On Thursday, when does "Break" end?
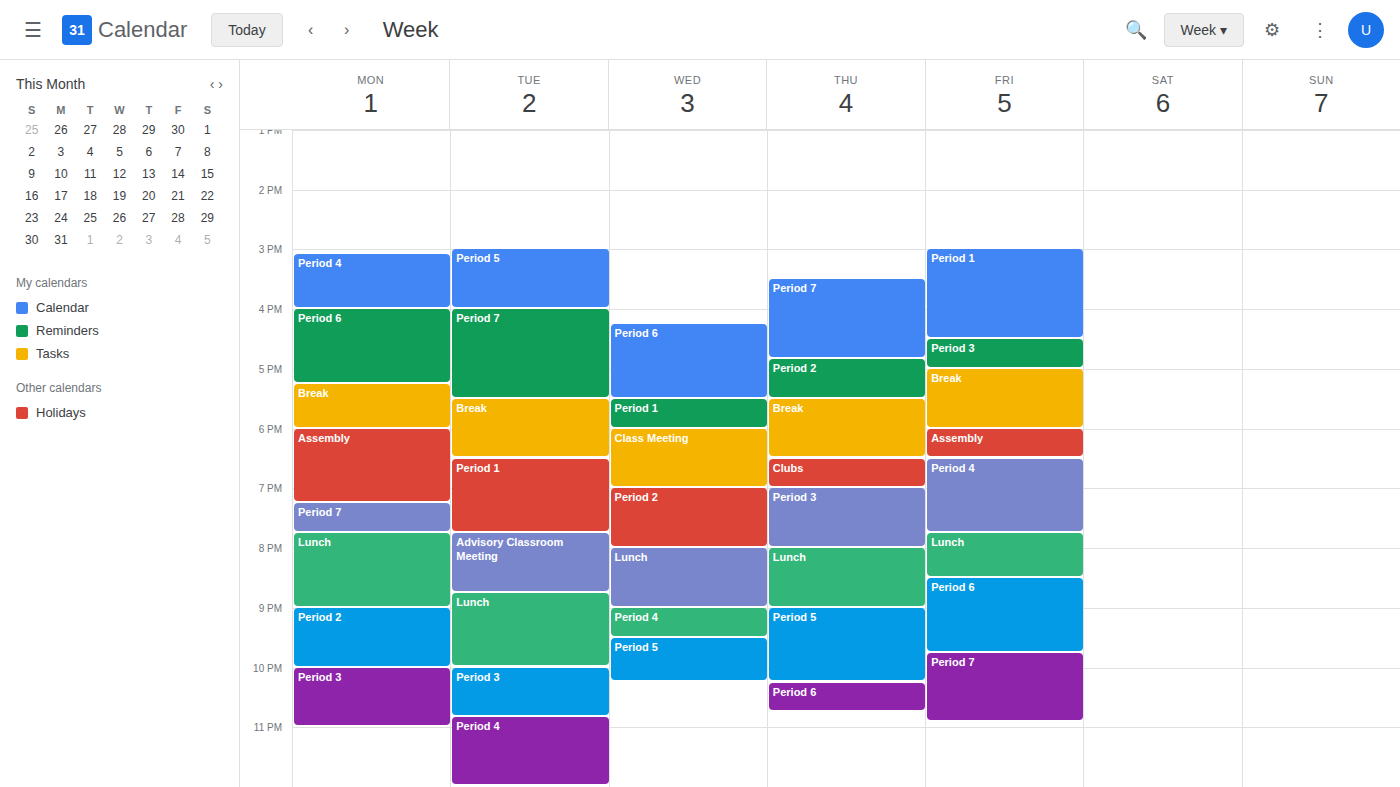
6:30 PM